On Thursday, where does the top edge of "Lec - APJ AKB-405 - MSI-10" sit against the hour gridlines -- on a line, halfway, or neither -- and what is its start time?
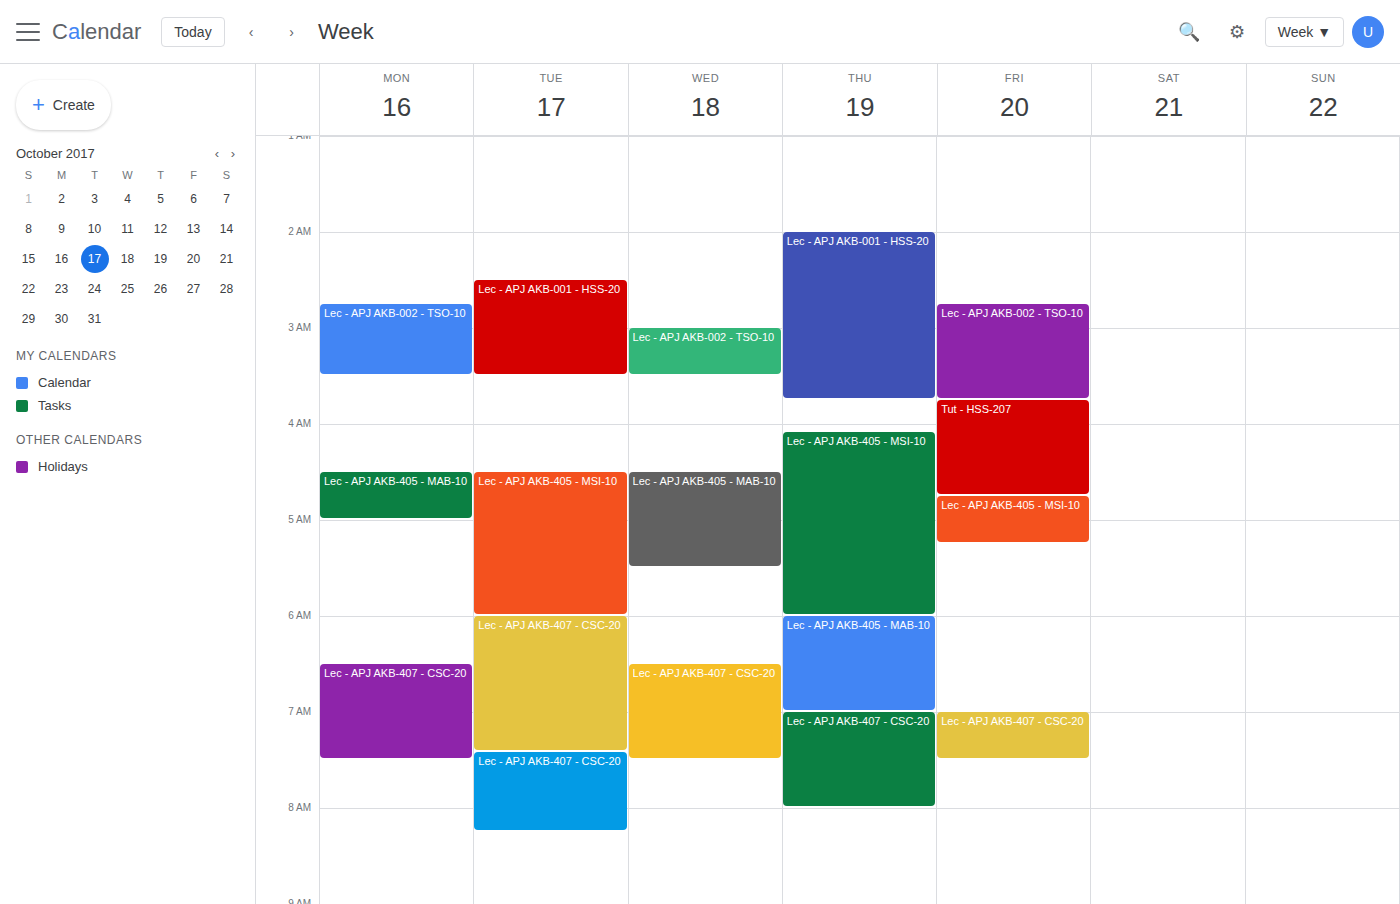
4:05 AM -- neither: 5 minutes below the 4 AM line and 55 minutes above the 5 AM line.